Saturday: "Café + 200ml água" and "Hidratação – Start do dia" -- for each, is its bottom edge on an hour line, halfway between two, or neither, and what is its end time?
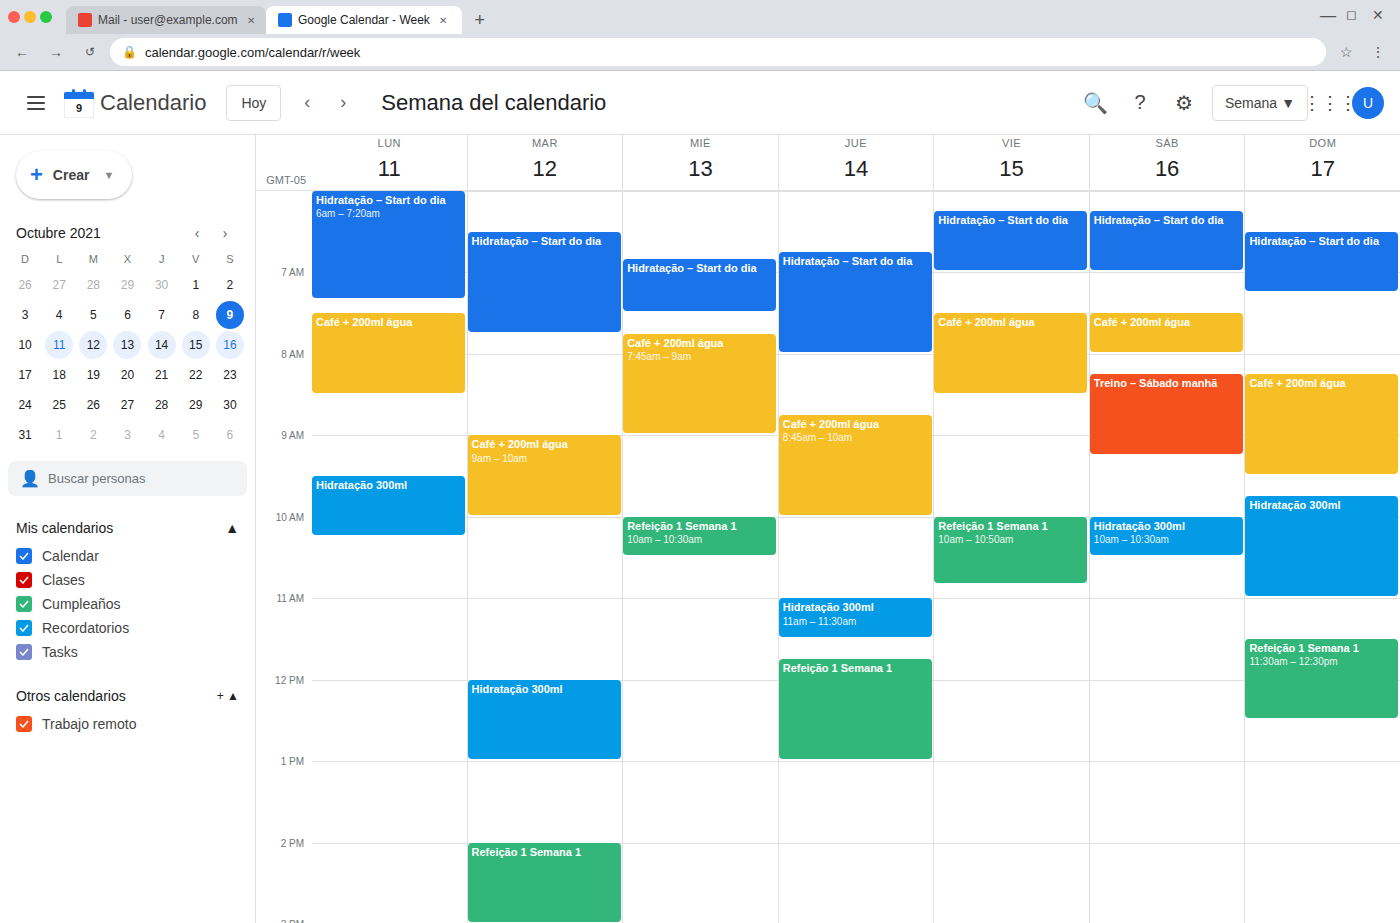
"Café + 200ml água": 8:00 AM, exactly on the 8 AM line. "Hidratação – Start do dia": 7:00 AM, exactly on the 7 AM line.